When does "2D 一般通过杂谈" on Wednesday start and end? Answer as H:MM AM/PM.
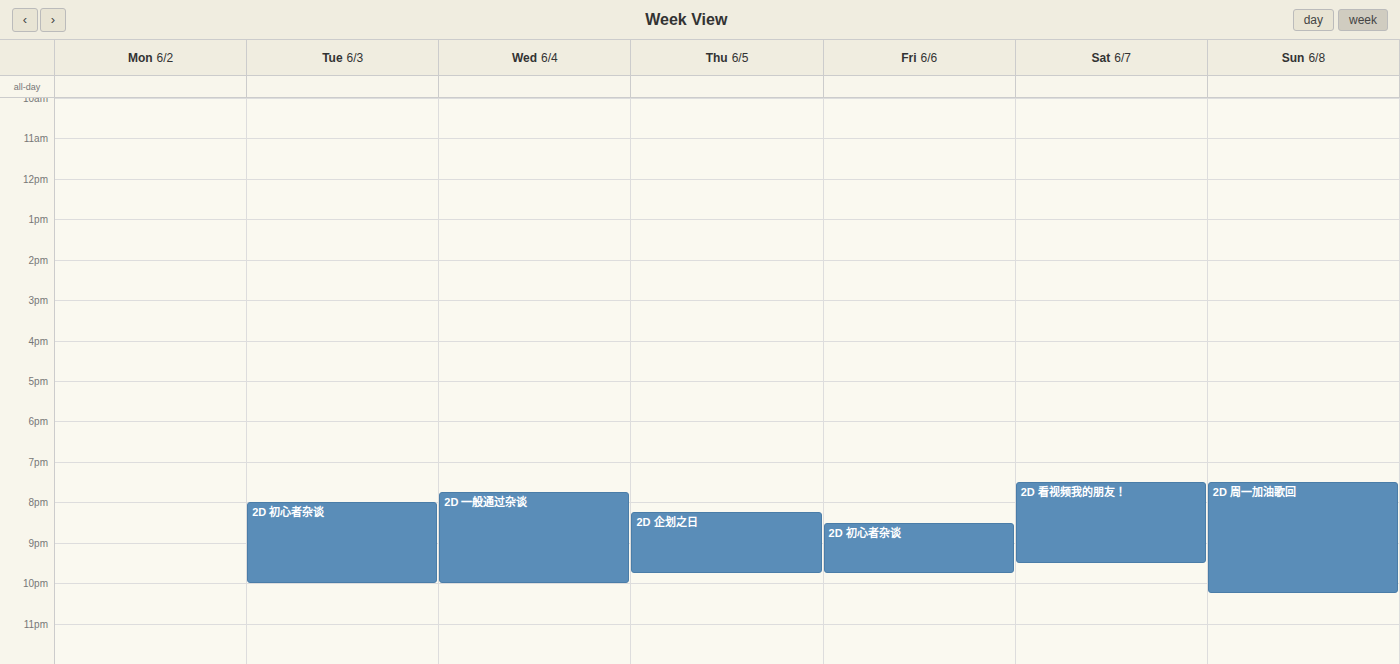
7:45 PM to 10:00 PM